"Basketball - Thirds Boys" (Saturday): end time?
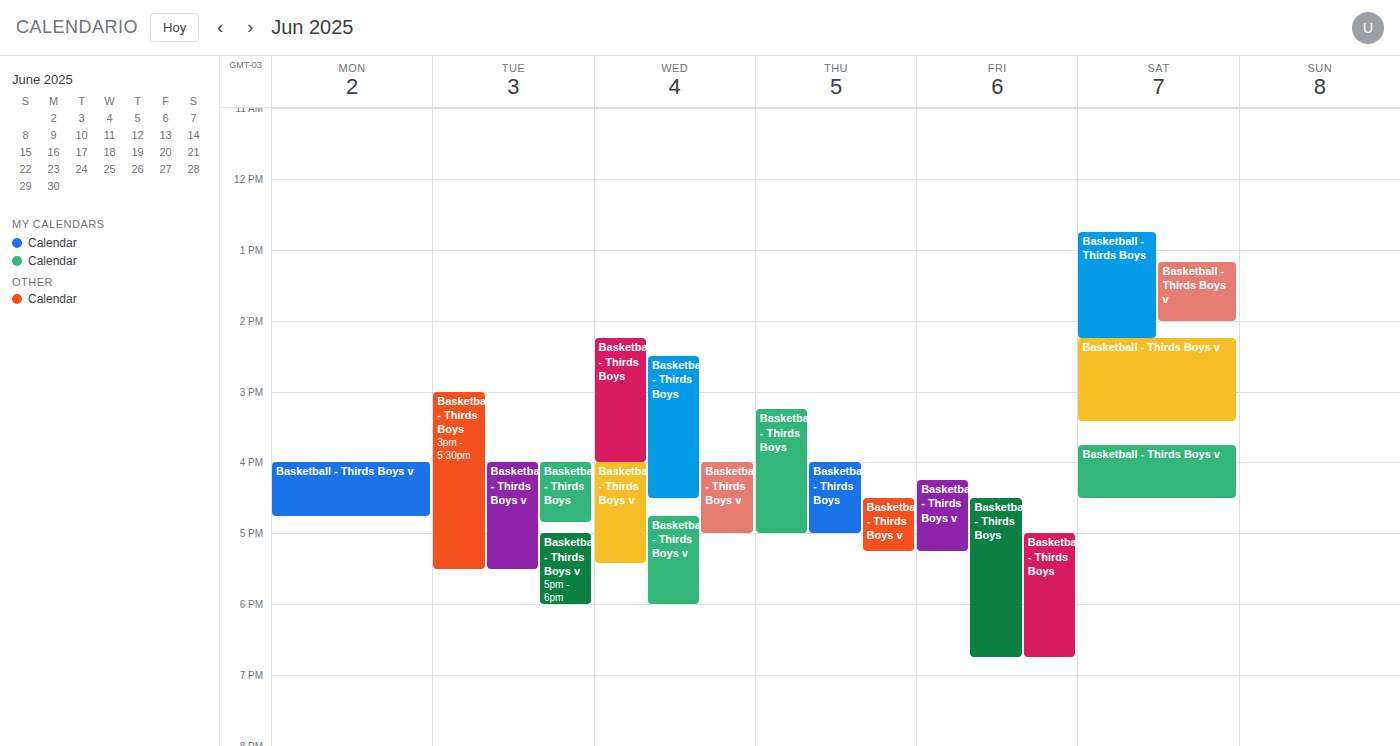
2:15 PM